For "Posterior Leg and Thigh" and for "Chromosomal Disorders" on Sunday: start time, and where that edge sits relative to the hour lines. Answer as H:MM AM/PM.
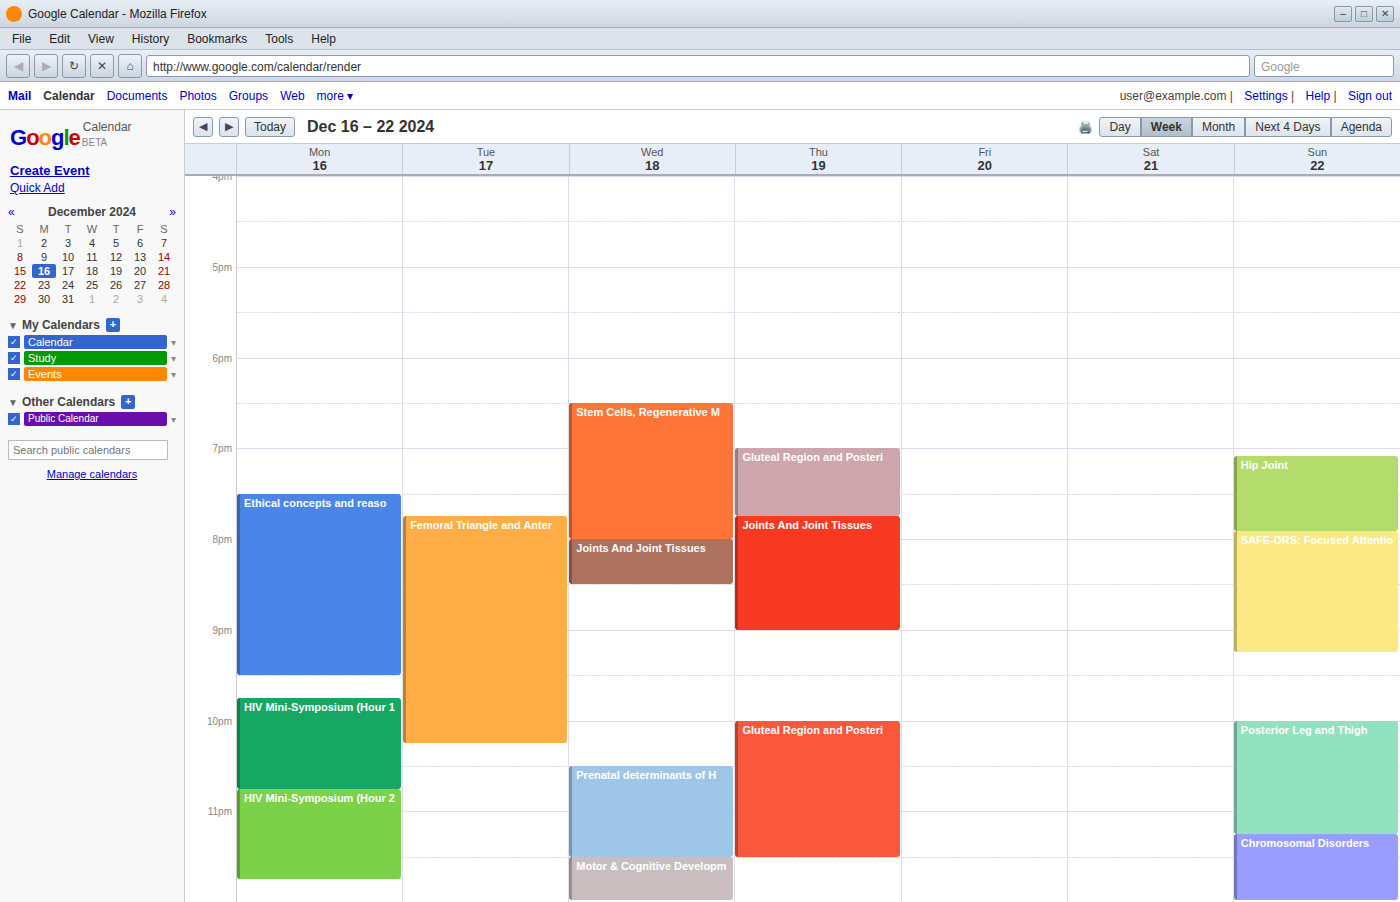
"Posterior Leg and Thigh": 10:00 PM, exactly on the 10 PM line. "Chromosomal Disorders": 11:15 PM, neither: a quarter of the way from the 11 PM line to the 12 AM line.